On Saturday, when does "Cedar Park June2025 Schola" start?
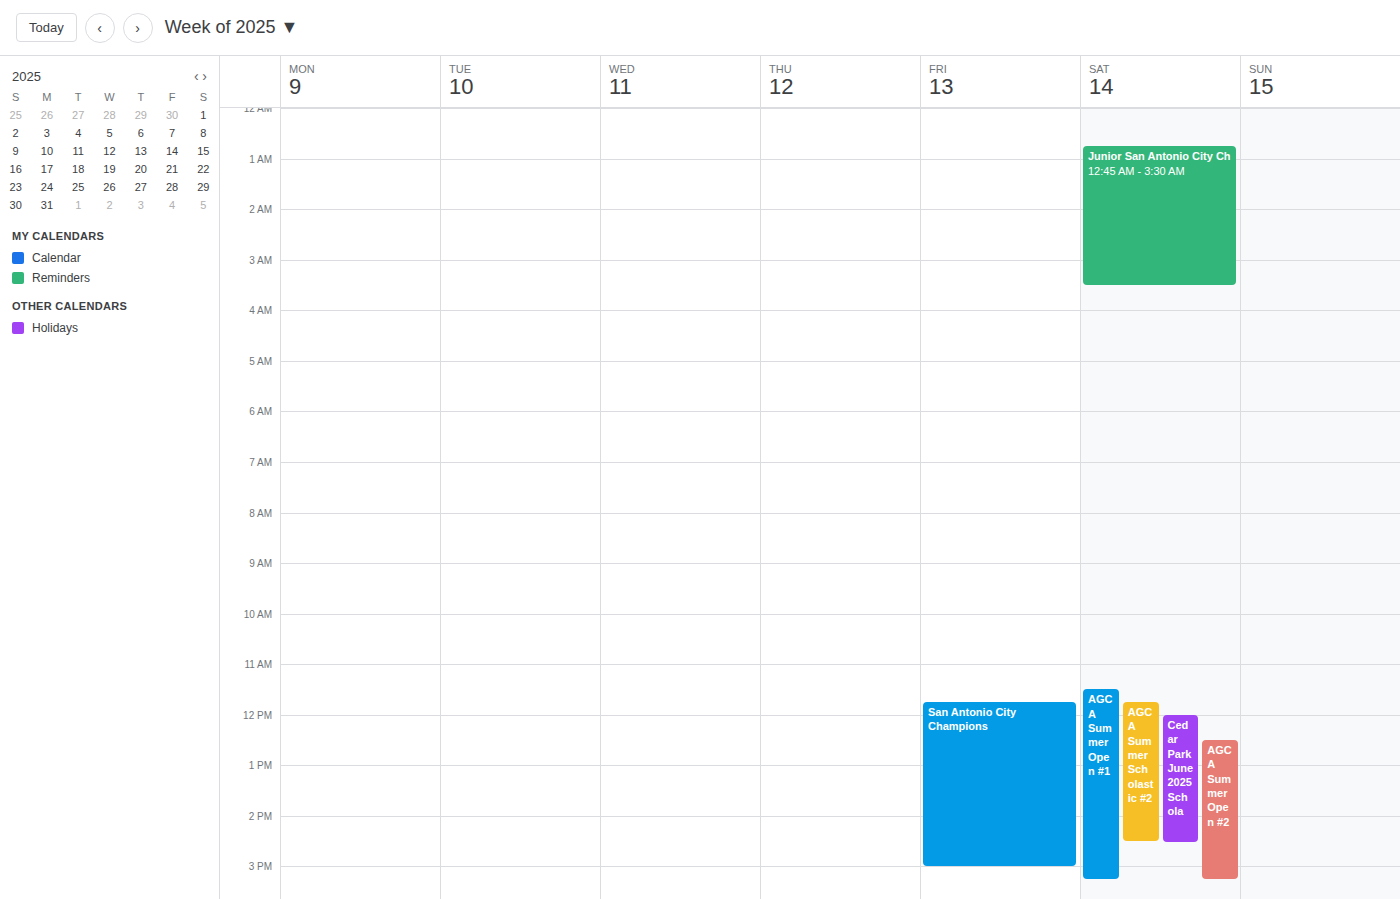
12:00 PM